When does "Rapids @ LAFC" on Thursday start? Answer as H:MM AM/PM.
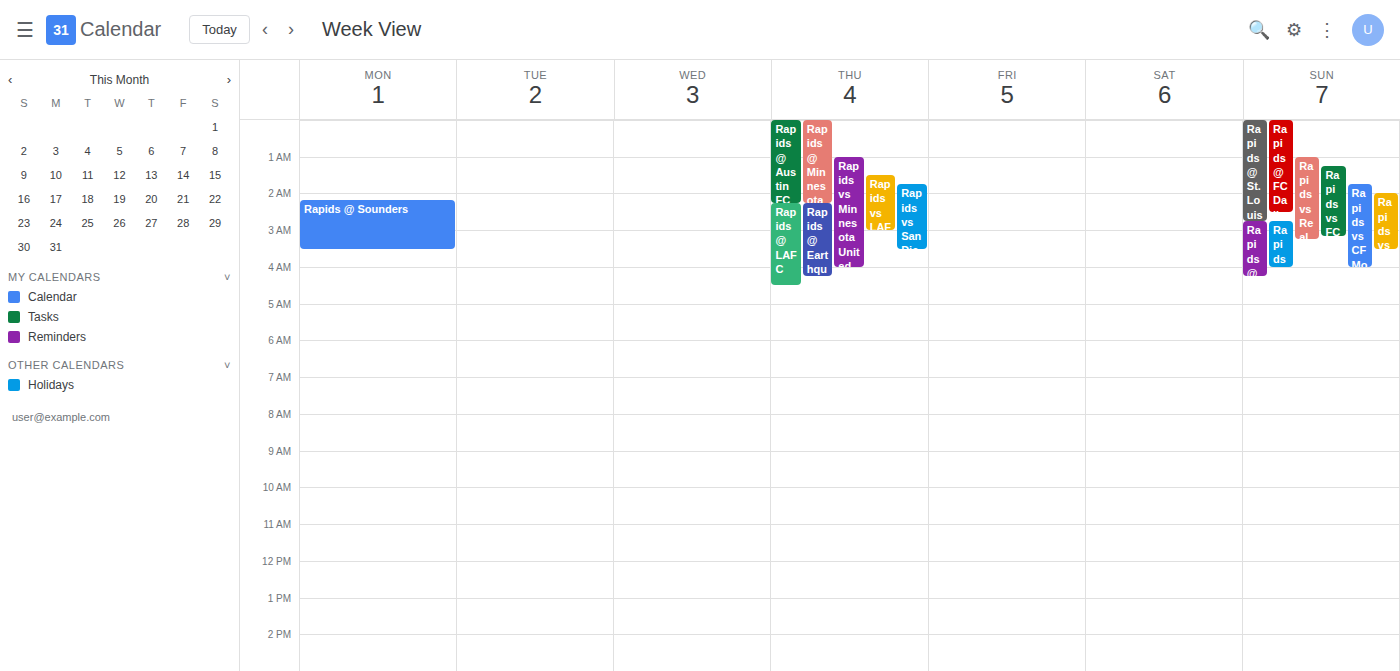
2:15 AM